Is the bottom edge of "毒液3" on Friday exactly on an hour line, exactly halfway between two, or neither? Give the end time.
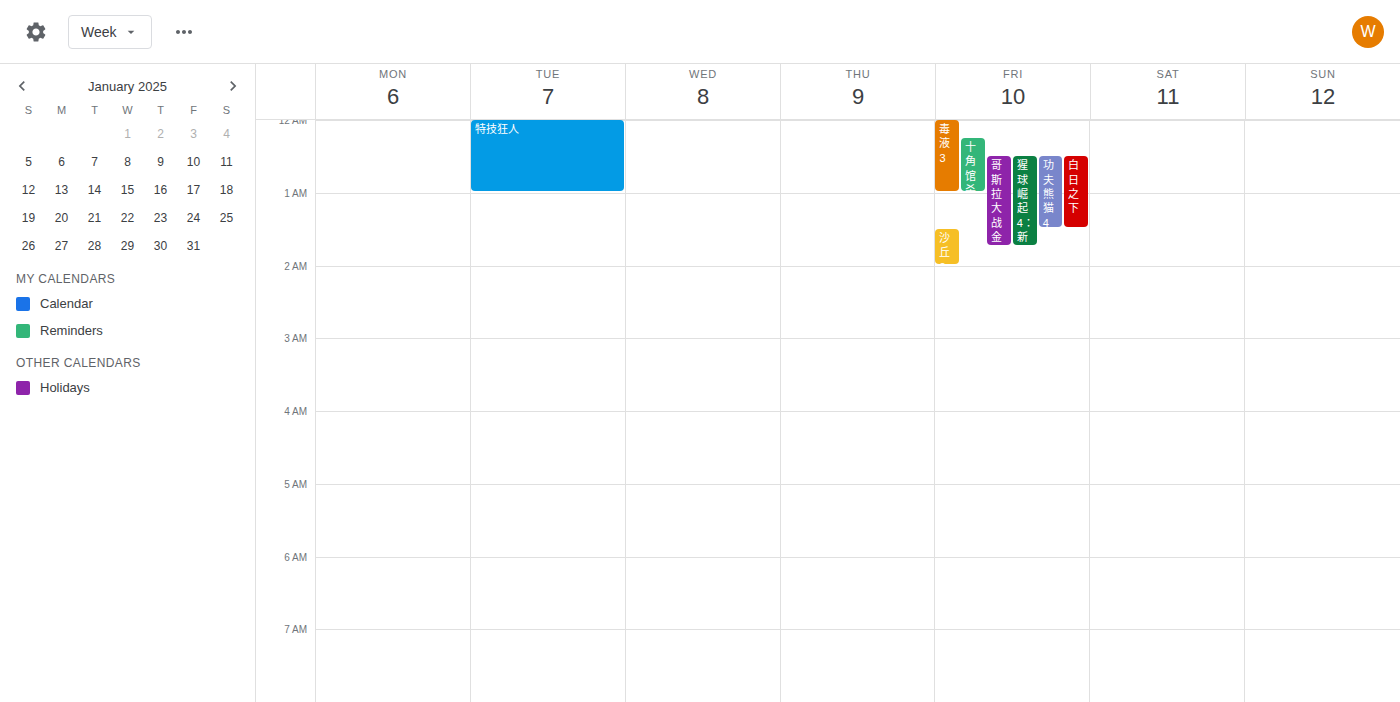
1:00 AM -- exactly on the 1 AM line.